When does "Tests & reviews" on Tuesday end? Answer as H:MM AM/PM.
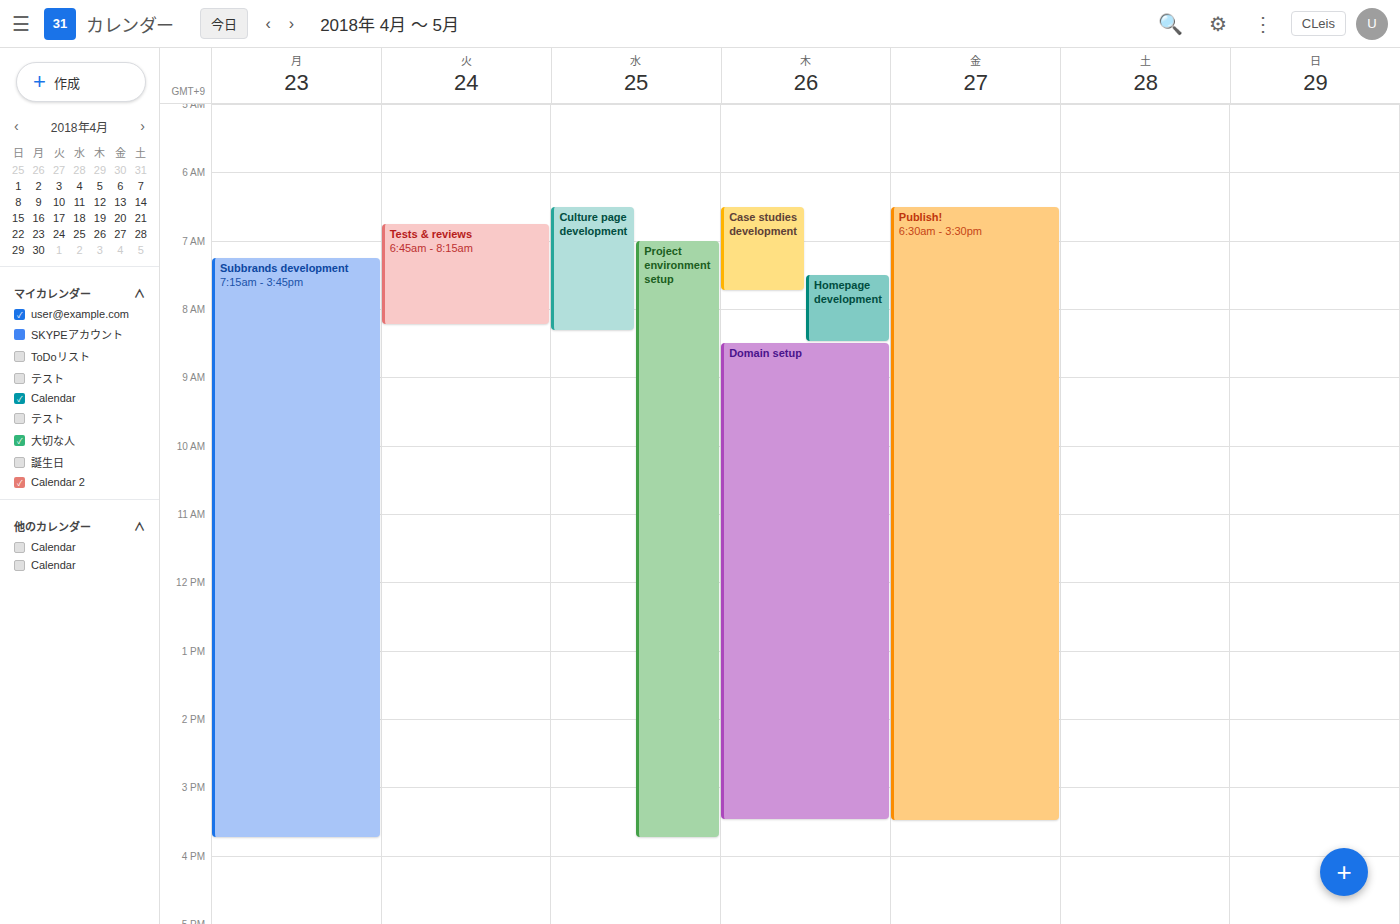
8:15 AM